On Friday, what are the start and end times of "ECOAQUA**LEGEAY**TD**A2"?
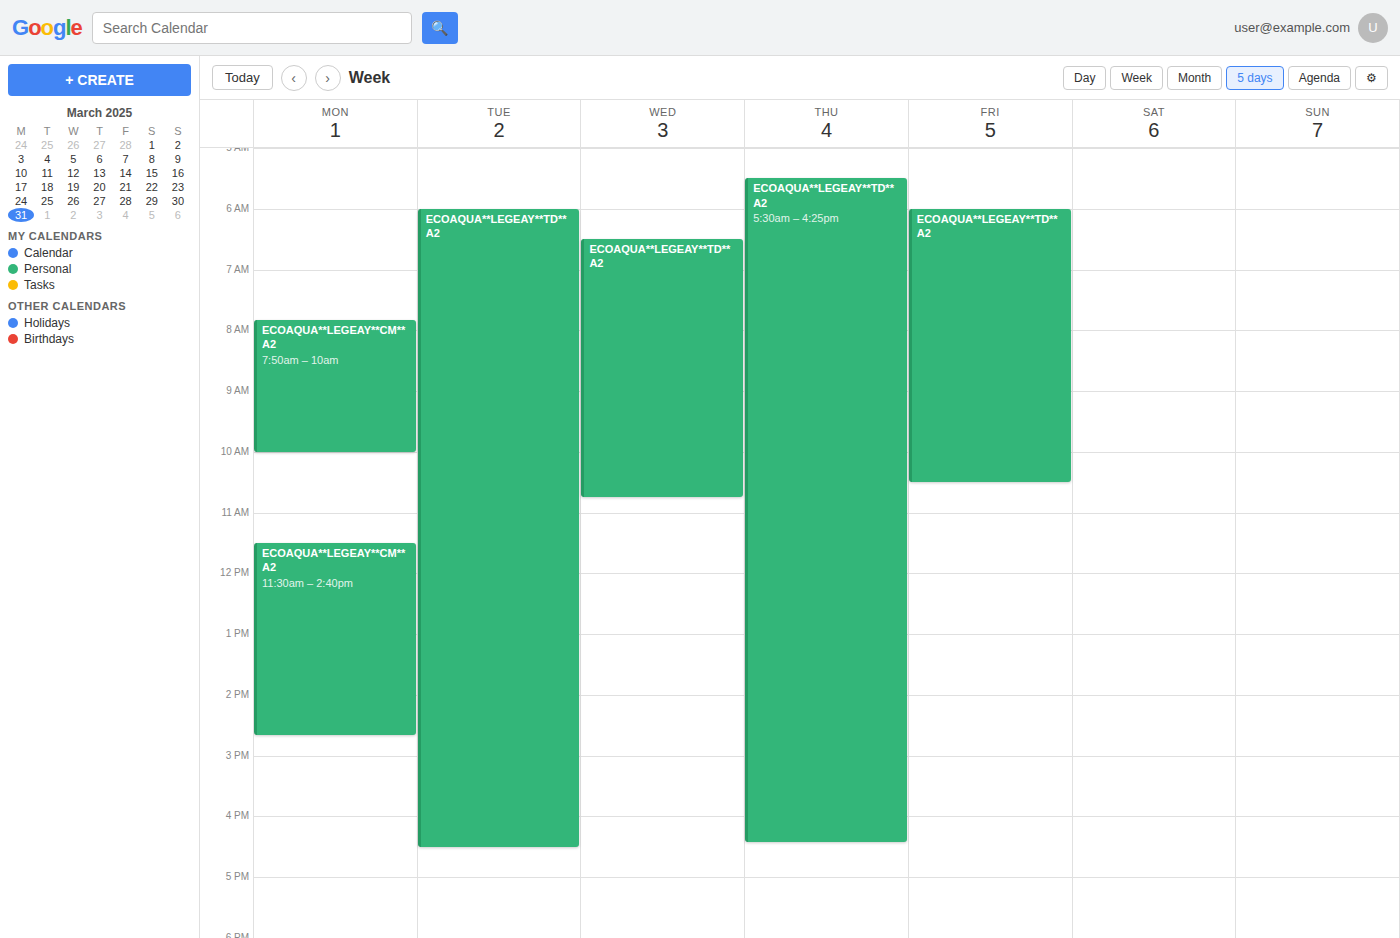
6:00 AM to 10:30 AM